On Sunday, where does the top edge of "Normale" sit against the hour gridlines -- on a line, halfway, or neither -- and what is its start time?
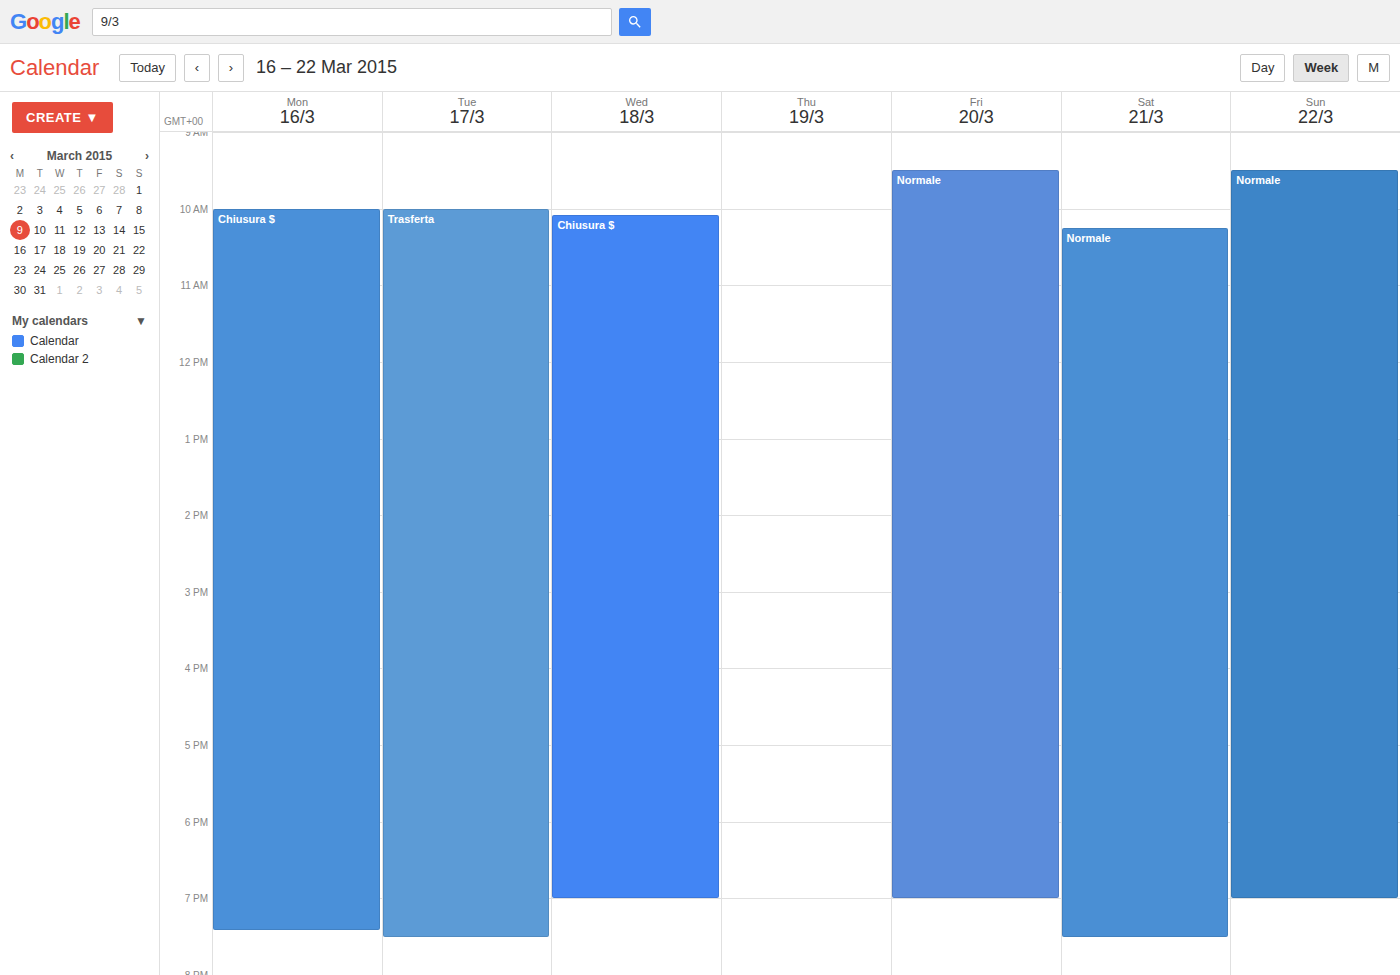
9:30 AM -- halfway between the 9 AM and 10 AM lines.